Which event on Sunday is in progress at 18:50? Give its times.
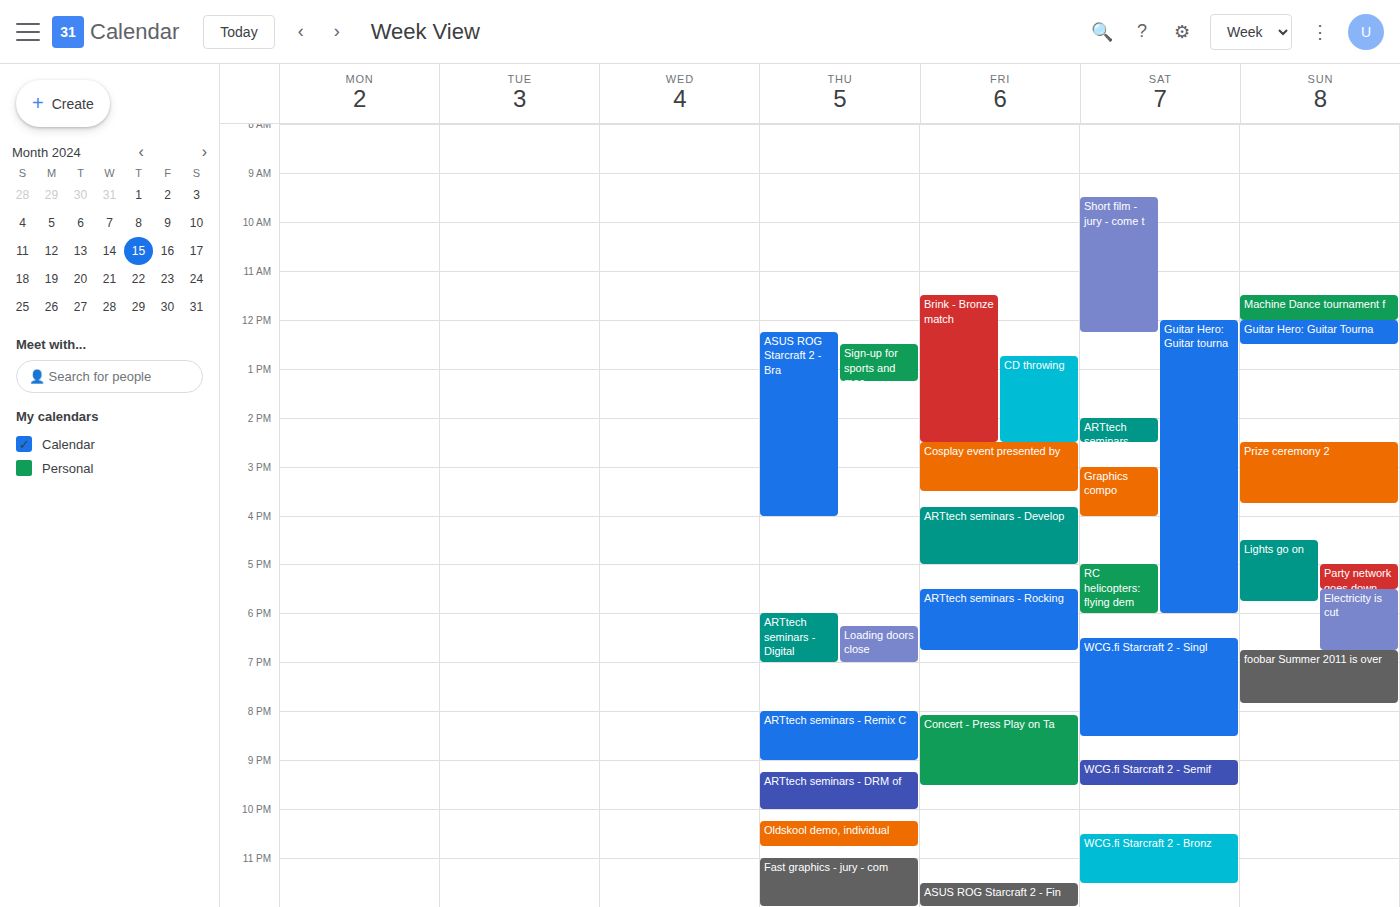
"foobar Summer 2011 is over", 18:45 to 19:50